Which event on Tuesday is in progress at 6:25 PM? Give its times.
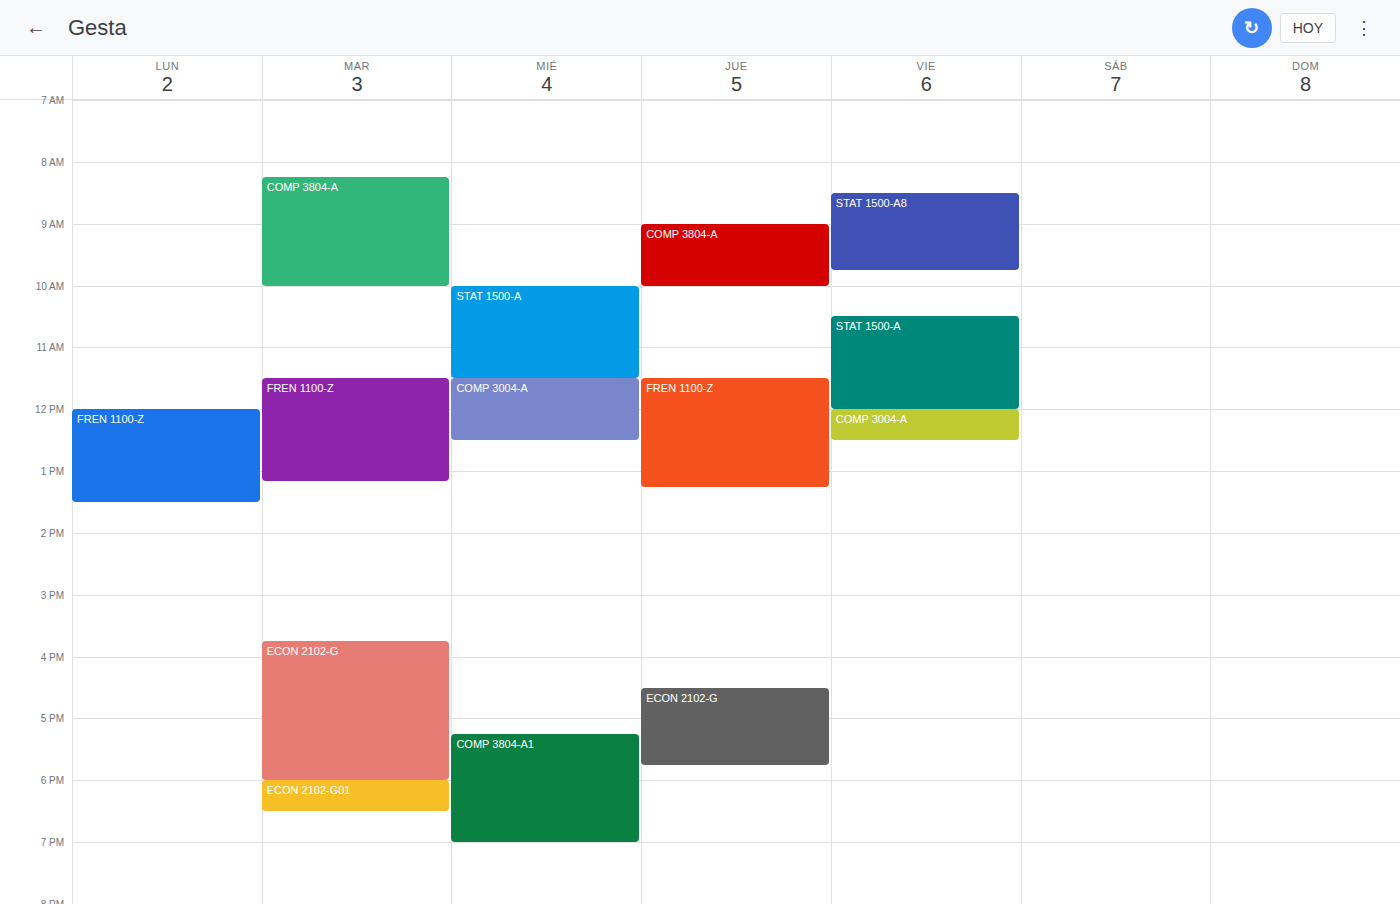
"ECON 2102-G01", 6:00 PM to 6:30 PM